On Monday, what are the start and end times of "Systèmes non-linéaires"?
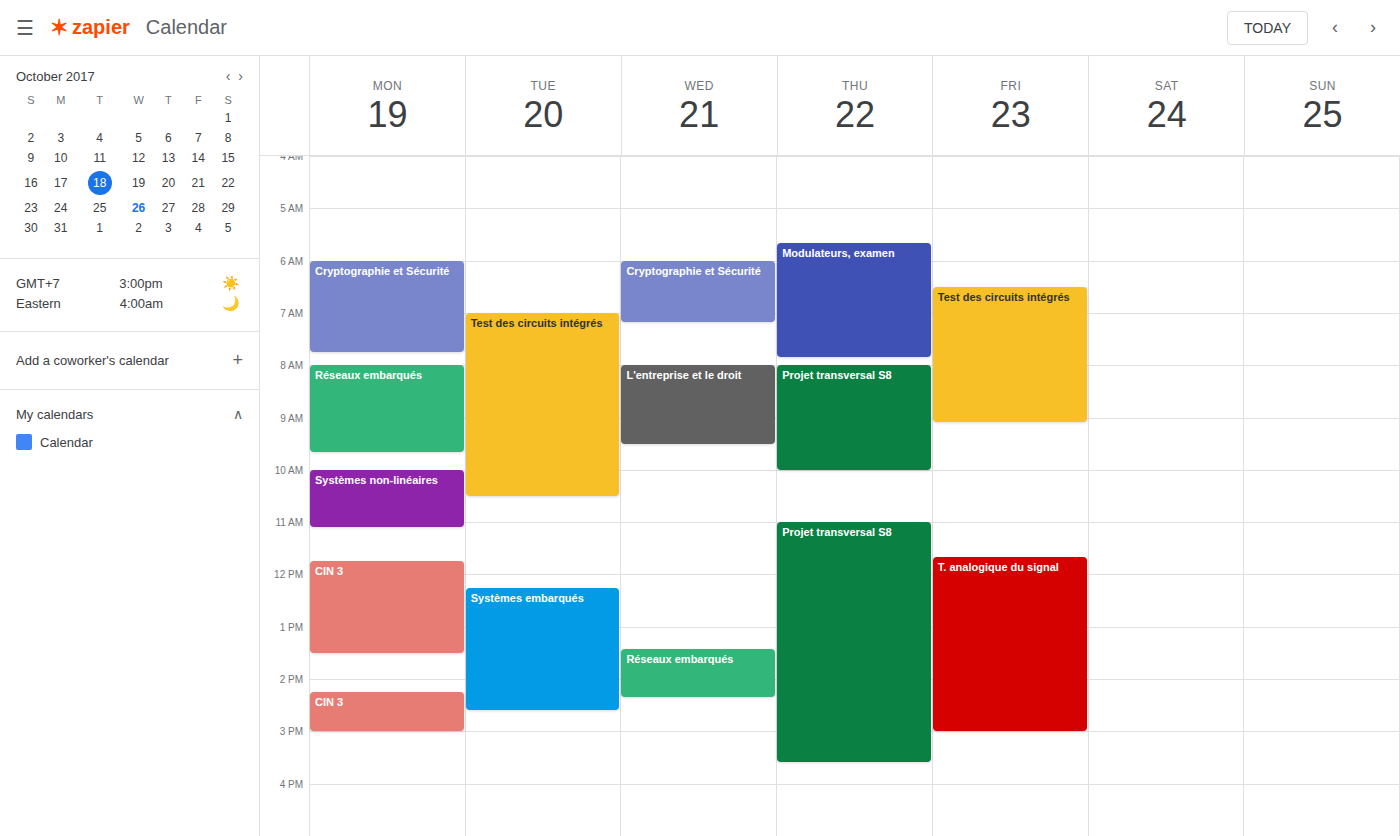
10:00 AM to 11:05 AM